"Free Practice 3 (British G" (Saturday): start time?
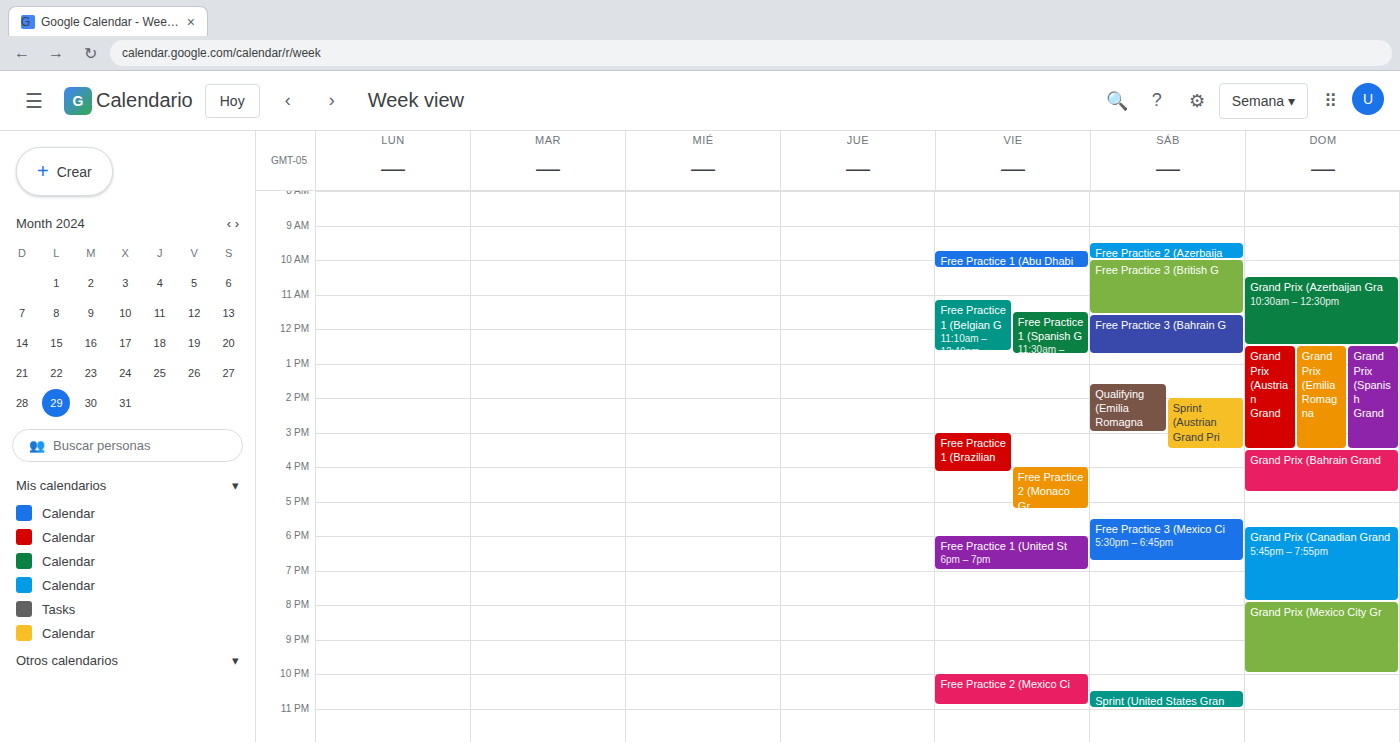
10:00 AM